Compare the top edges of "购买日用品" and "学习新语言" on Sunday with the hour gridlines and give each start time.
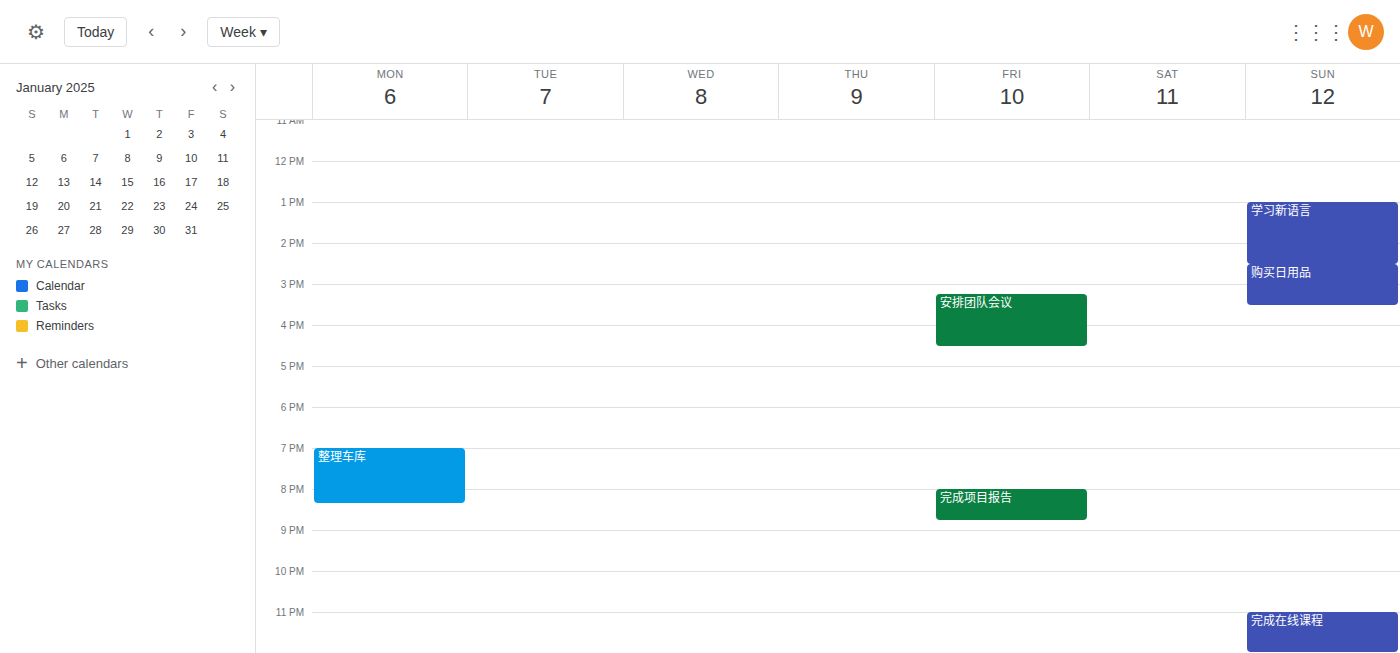
"购买日用品": 2:30 PM, halfway between the 2 PM and 3 PM lines. "学习新语言": 1:00 PM, exactly on the 1 PM line.